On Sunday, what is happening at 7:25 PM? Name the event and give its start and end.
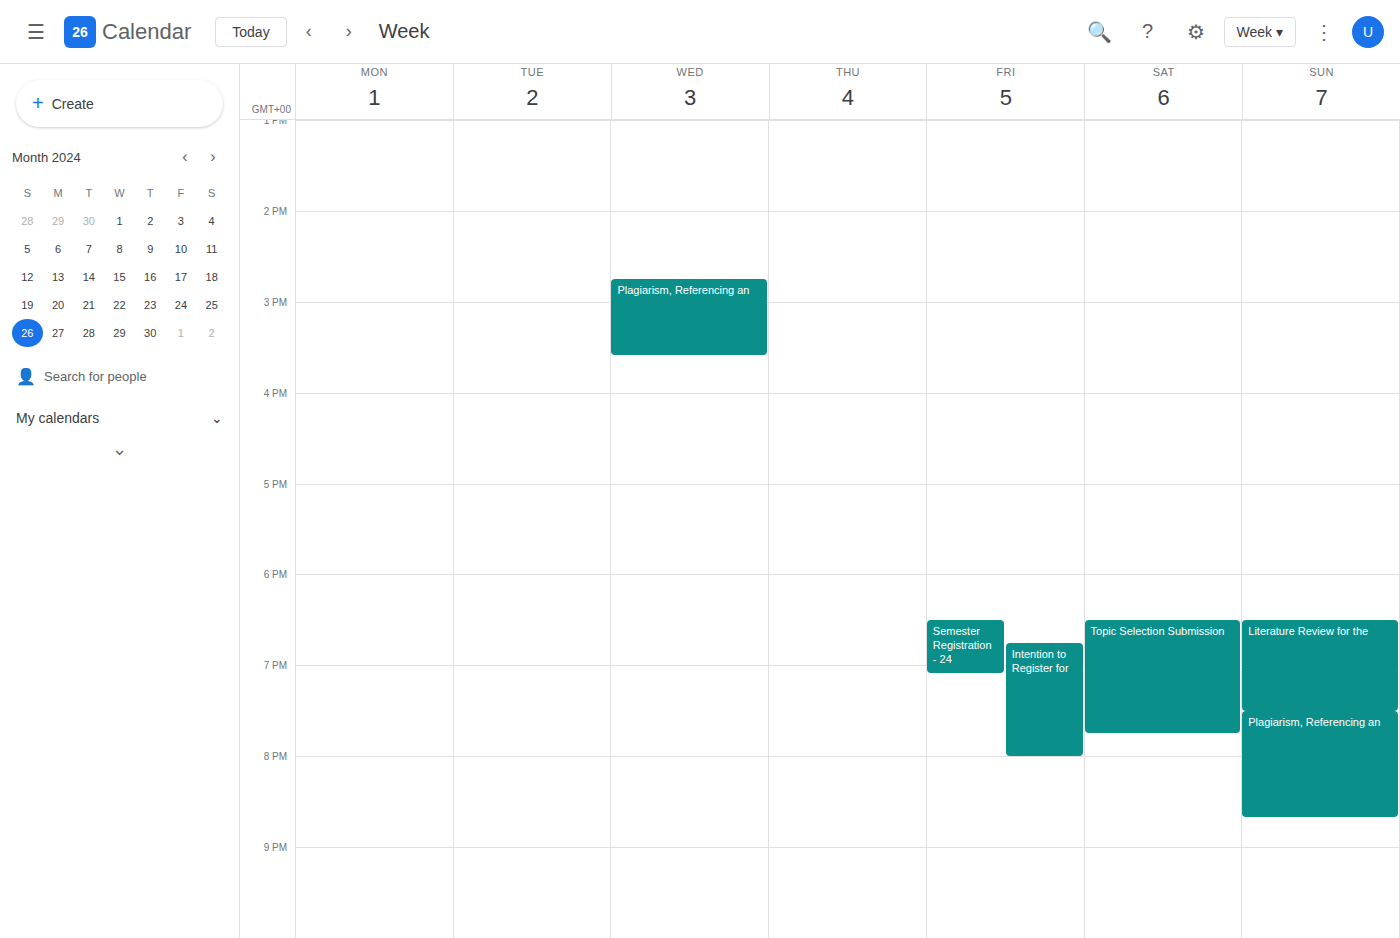
"Literature Review for the", 6:30 PM to 7:30 PM